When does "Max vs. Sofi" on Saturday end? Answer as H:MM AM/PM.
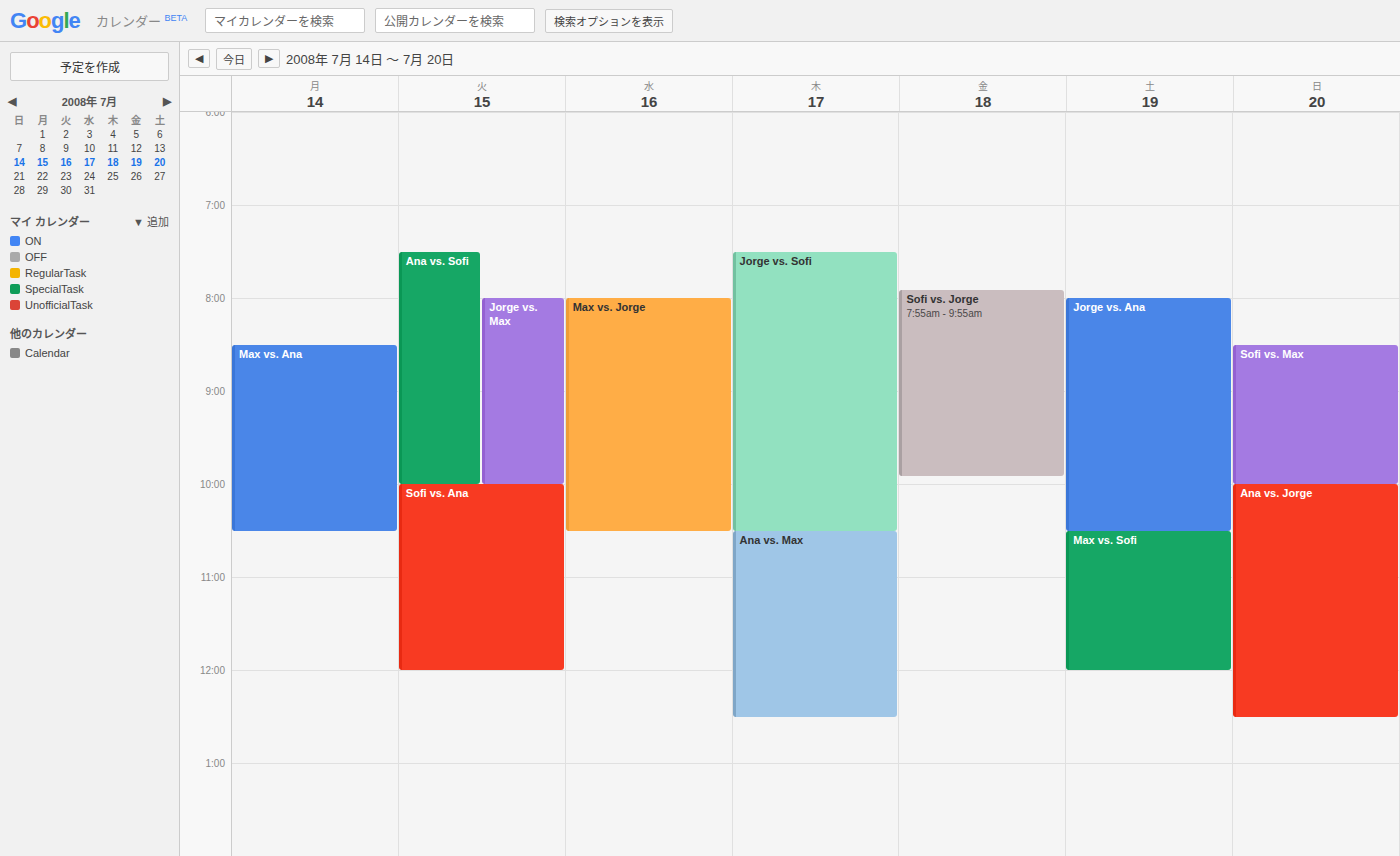
12:00 PM